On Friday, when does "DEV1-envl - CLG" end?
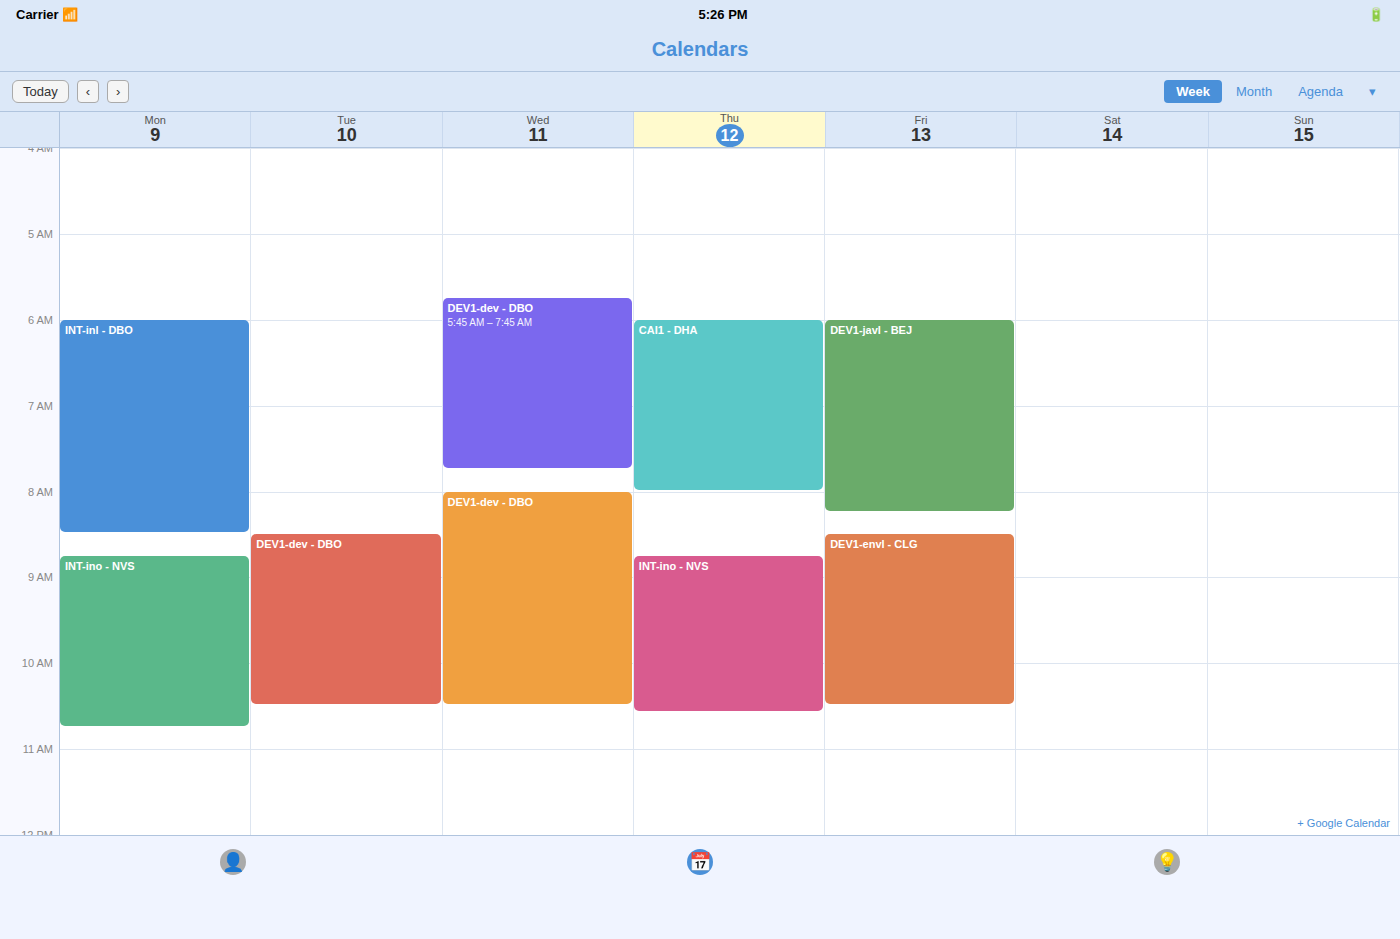
10:30